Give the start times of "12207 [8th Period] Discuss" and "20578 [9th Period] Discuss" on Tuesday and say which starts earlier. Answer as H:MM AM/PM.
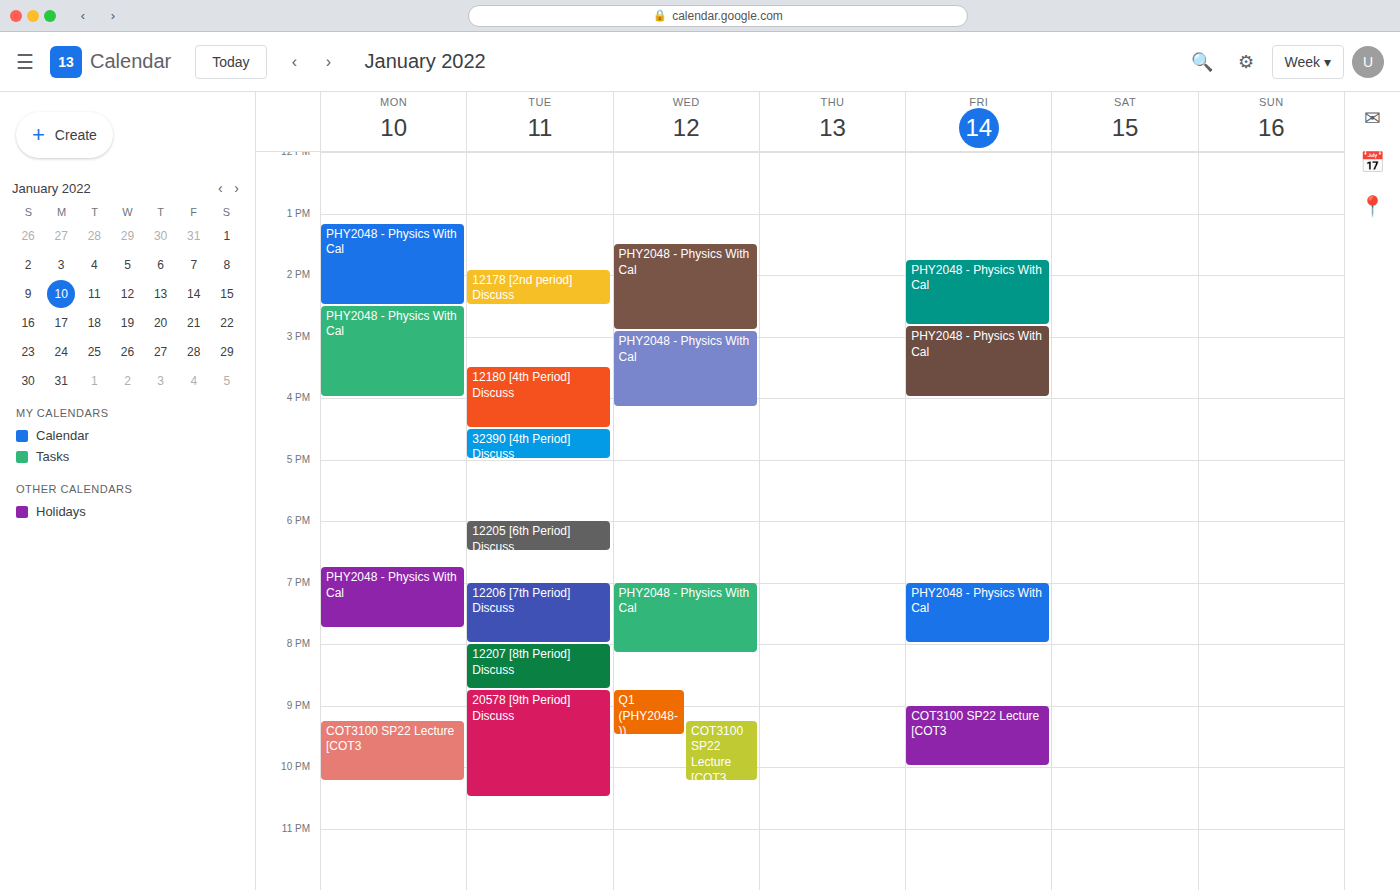
"12207 [8th Period] Discuss" 8:00 PM; "20578 [9th Period] Discuss" 8:45 PM.